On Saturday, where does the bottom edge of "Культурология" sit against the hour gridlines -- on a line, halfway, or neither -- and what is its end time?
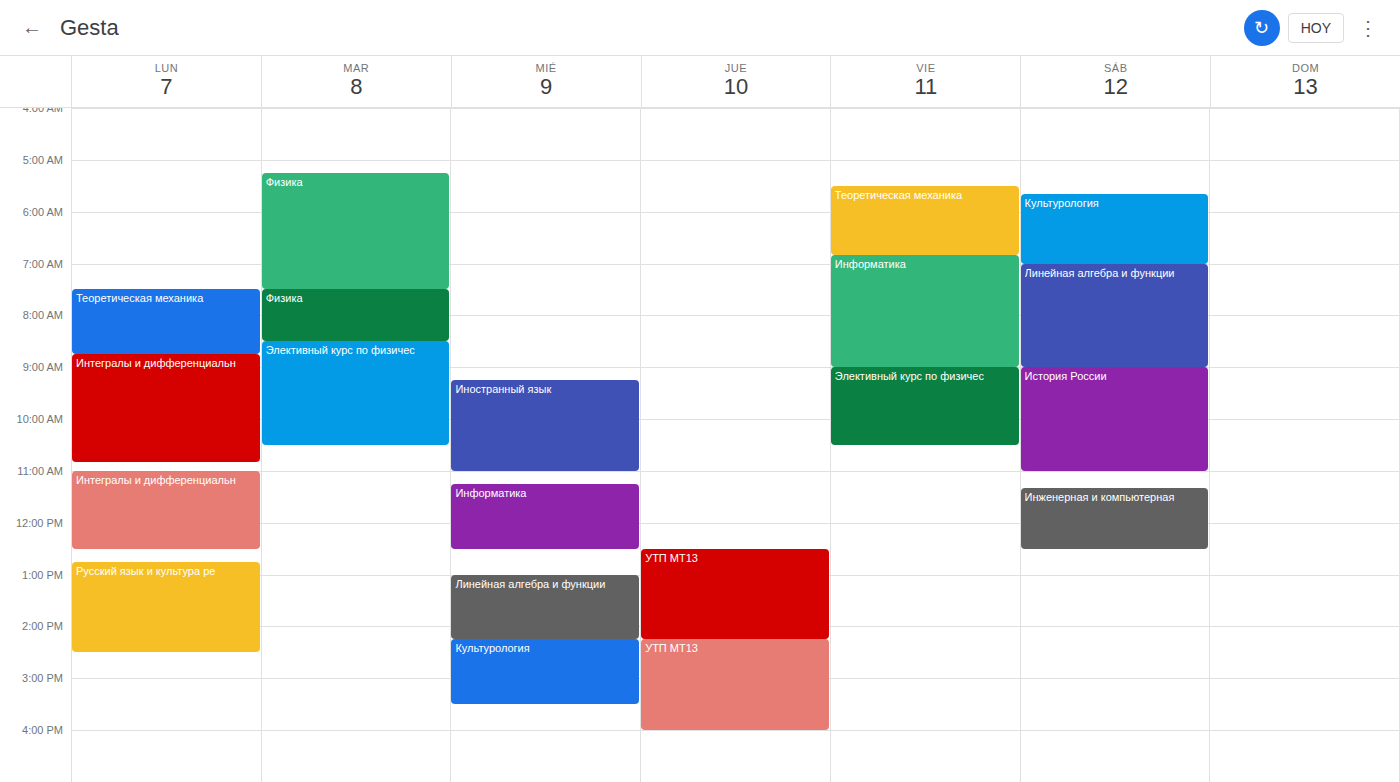
7:00 AM -- exactly on the 7 AM line.